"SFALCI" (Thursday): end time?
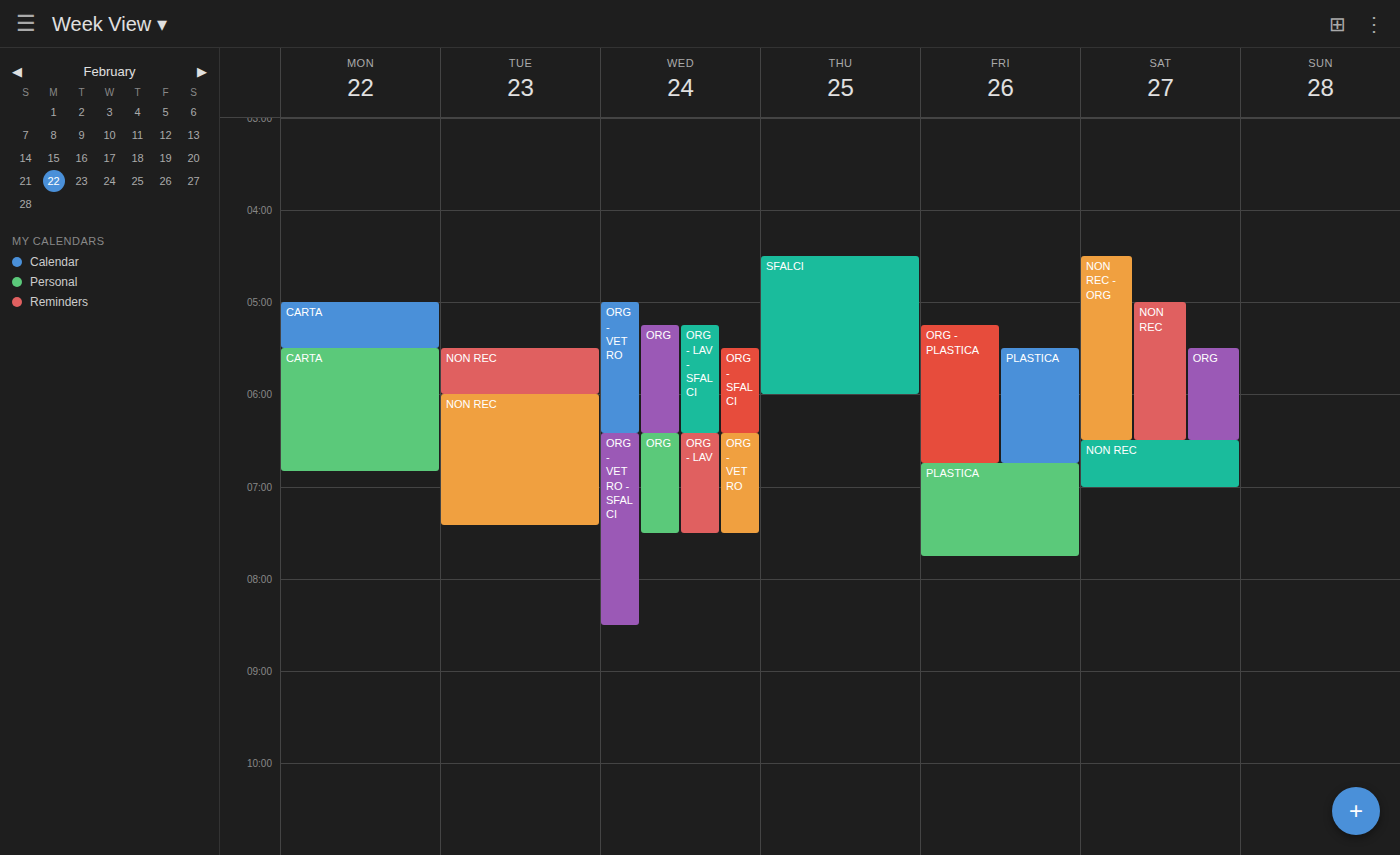
6:00 AM